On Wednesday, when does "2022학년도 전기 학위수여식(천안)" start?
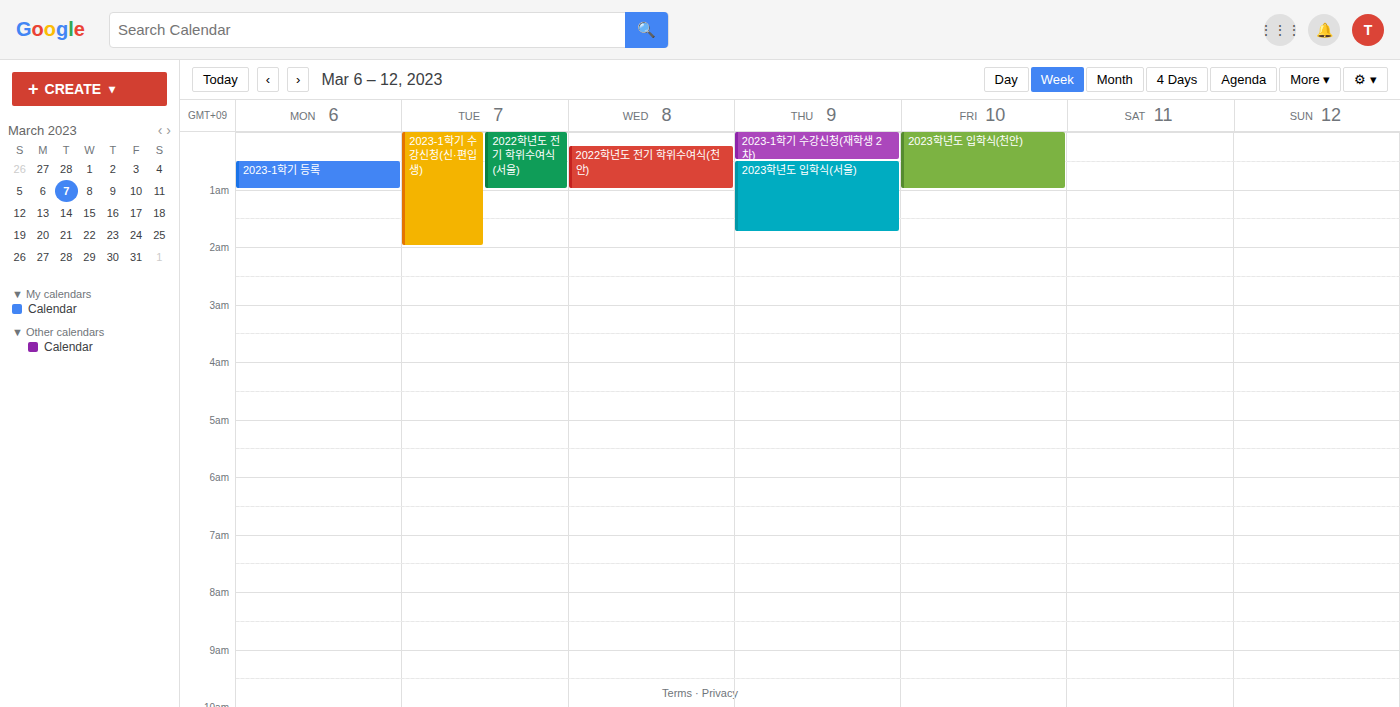
00:15